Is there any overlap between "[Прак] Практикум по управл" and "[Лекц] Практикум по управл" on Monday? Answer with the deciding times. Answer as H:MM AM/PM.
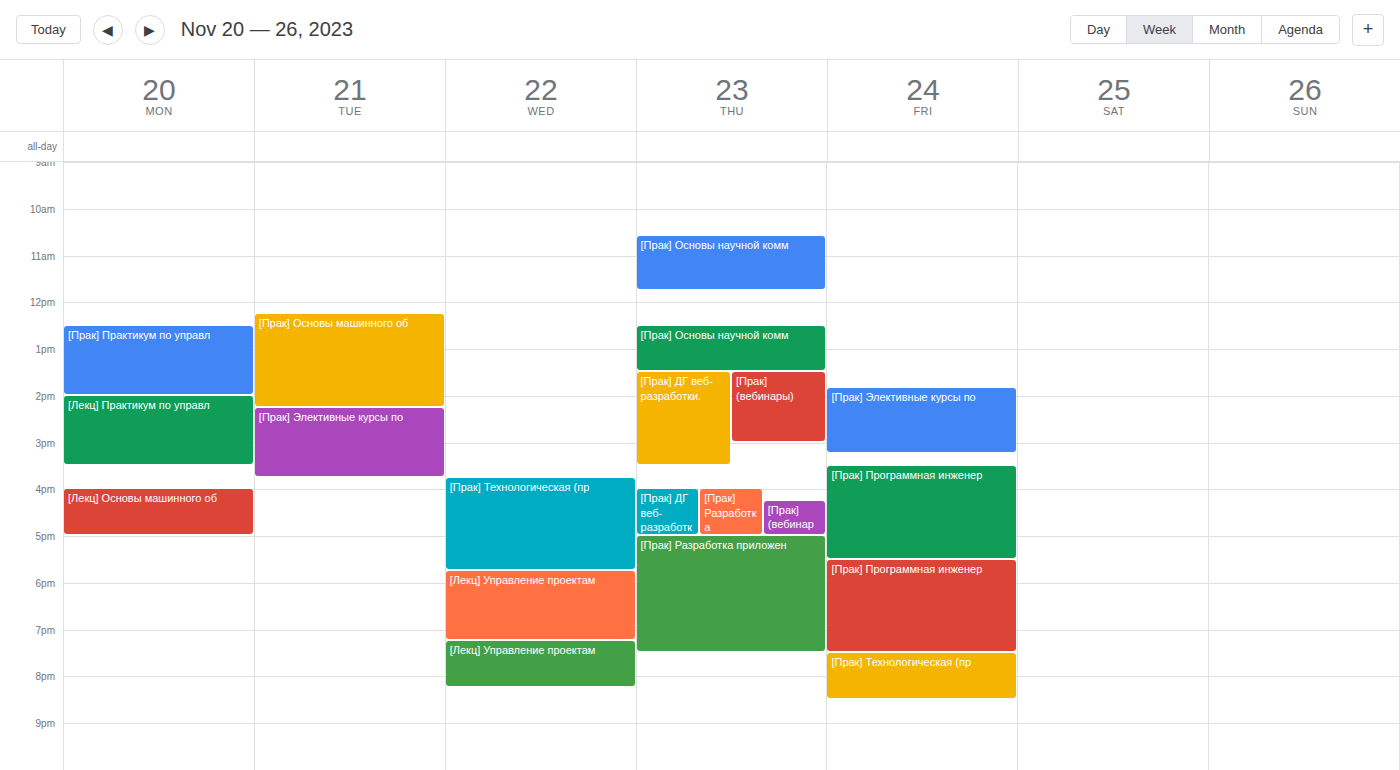
"[Прак] Практикум по управл" ends at 2:00 PM, exactly when "[Лекц] Практикум по управл" starts -- they touch but do not overlap.